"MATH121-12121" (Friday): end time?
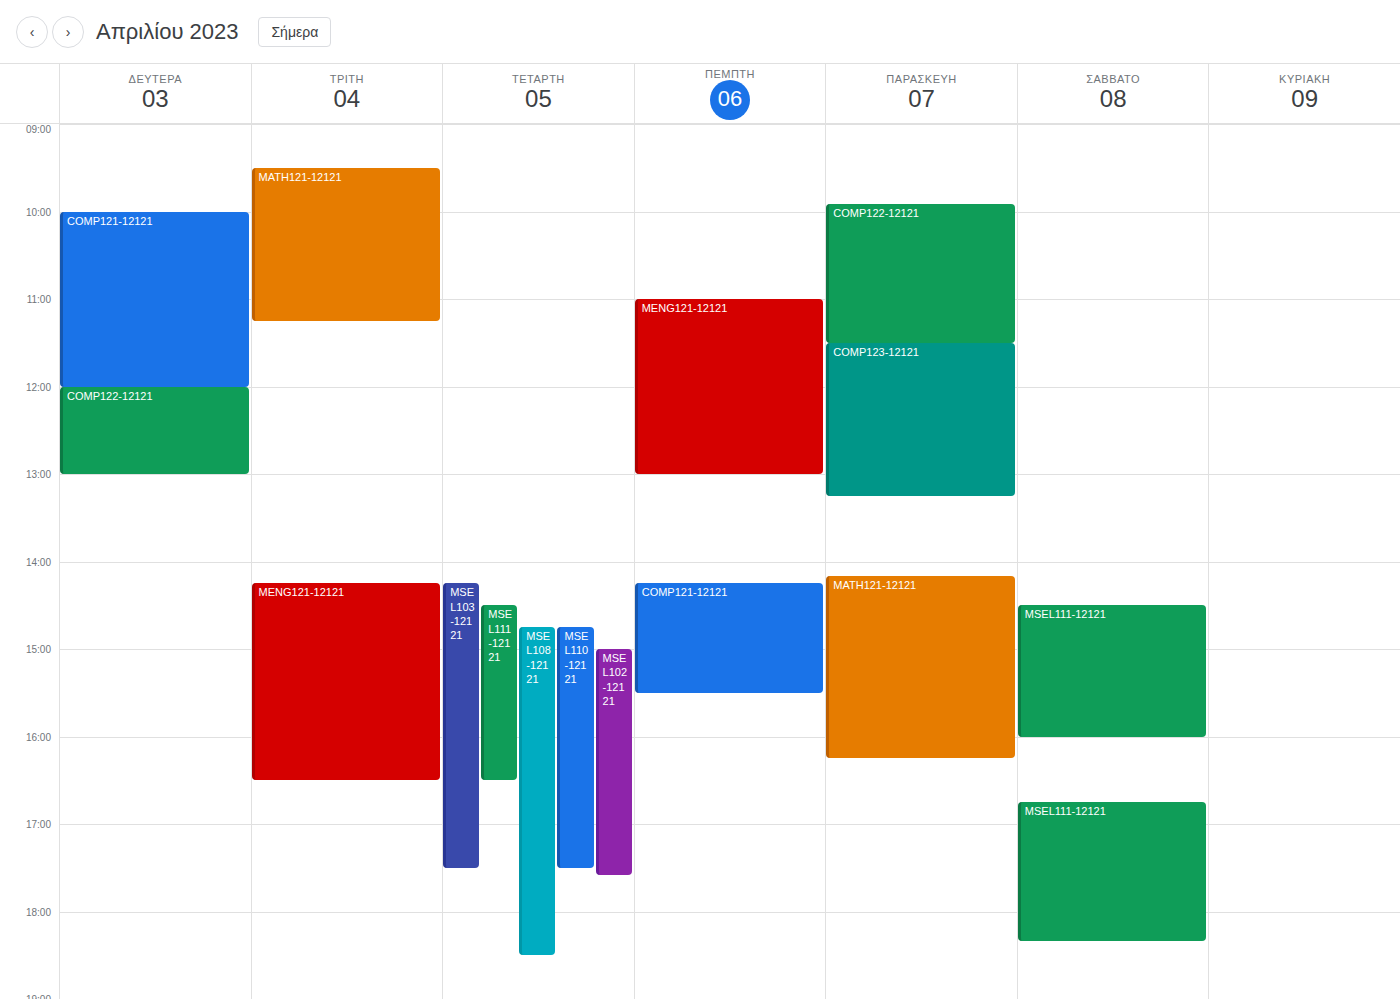
16:15